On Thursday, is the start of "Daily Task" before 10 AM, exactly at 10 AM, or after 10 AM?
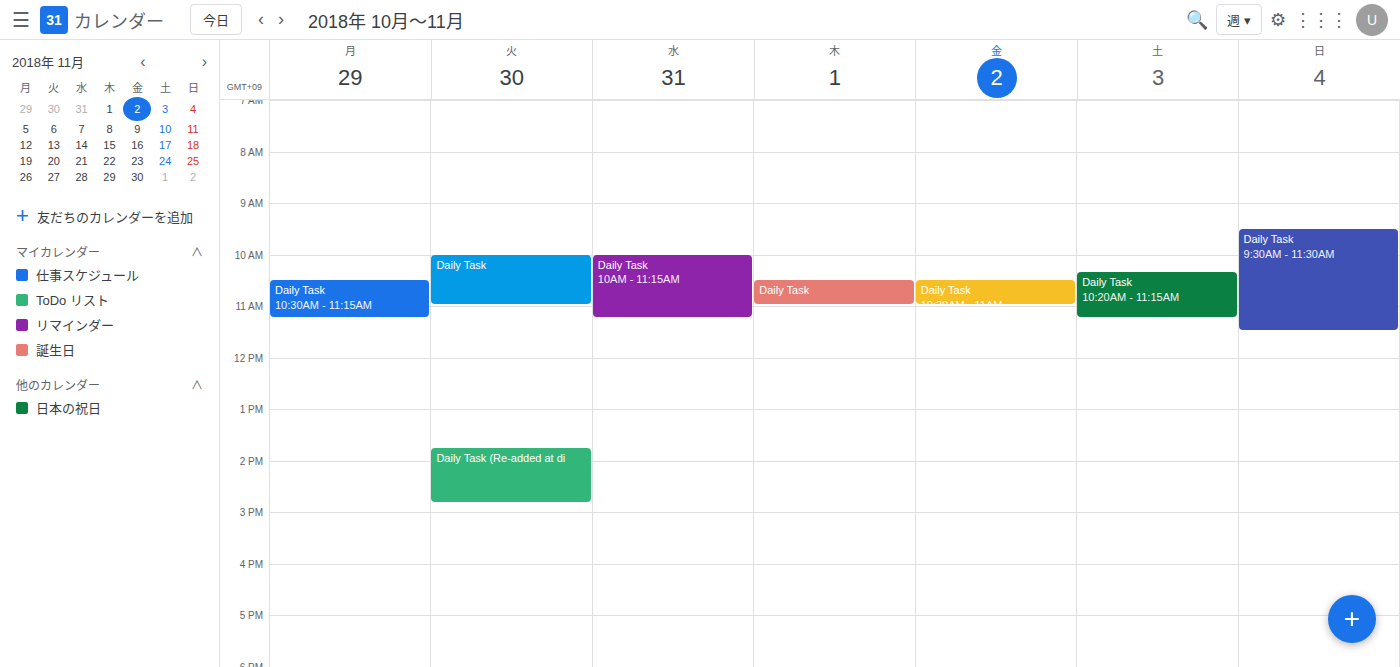
10:30 AM -- after 10 AM, 30 minutes below the 10 AM line.